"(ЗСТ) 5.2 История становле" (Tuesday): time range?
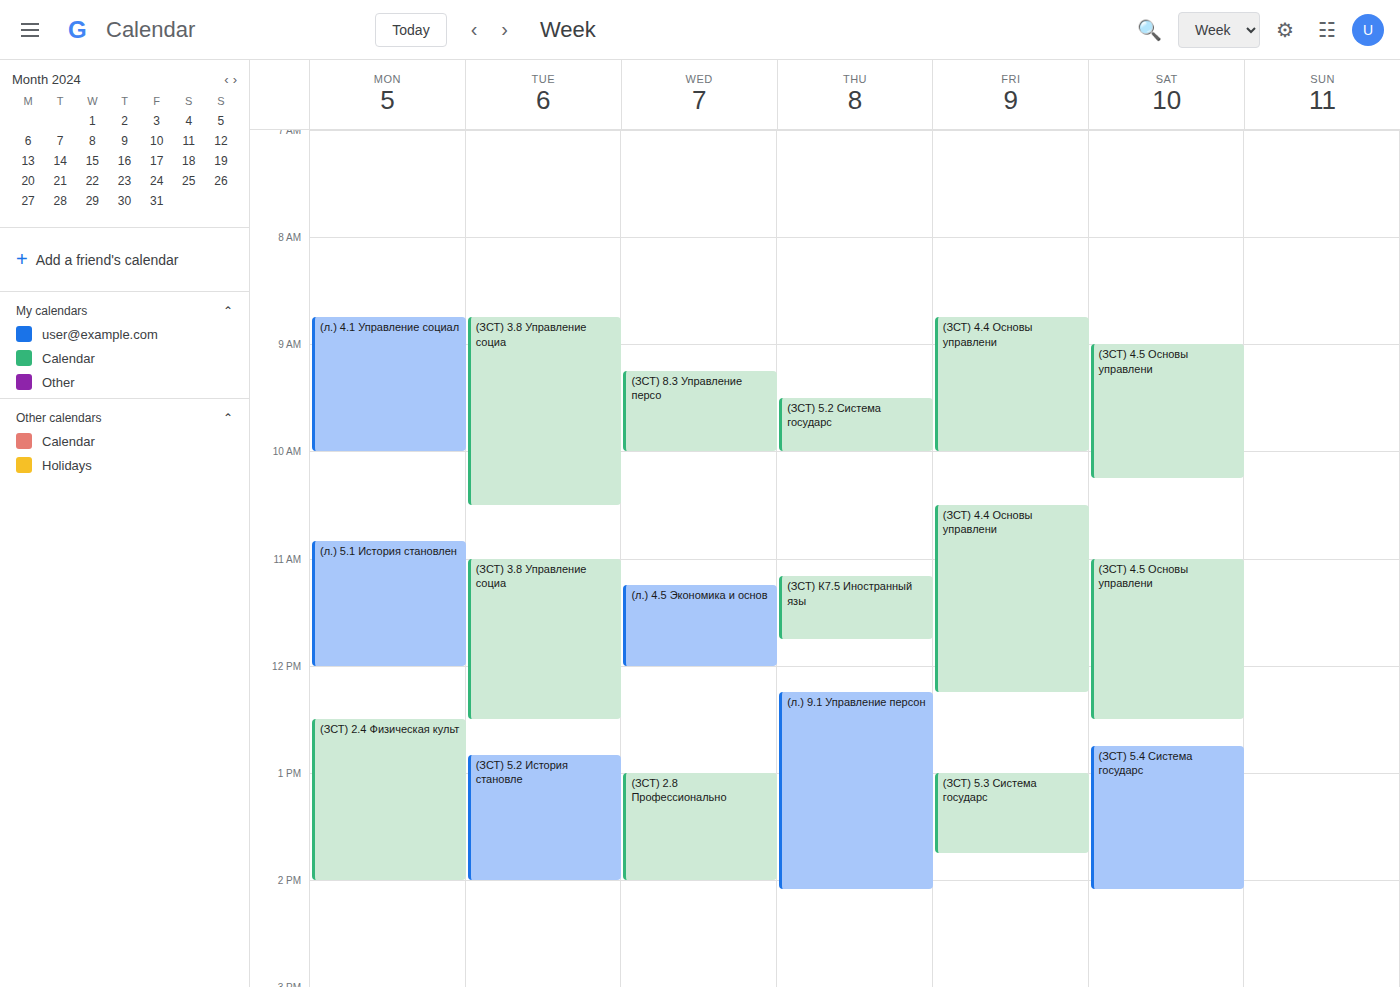
12:50 PM to 2:00 PM